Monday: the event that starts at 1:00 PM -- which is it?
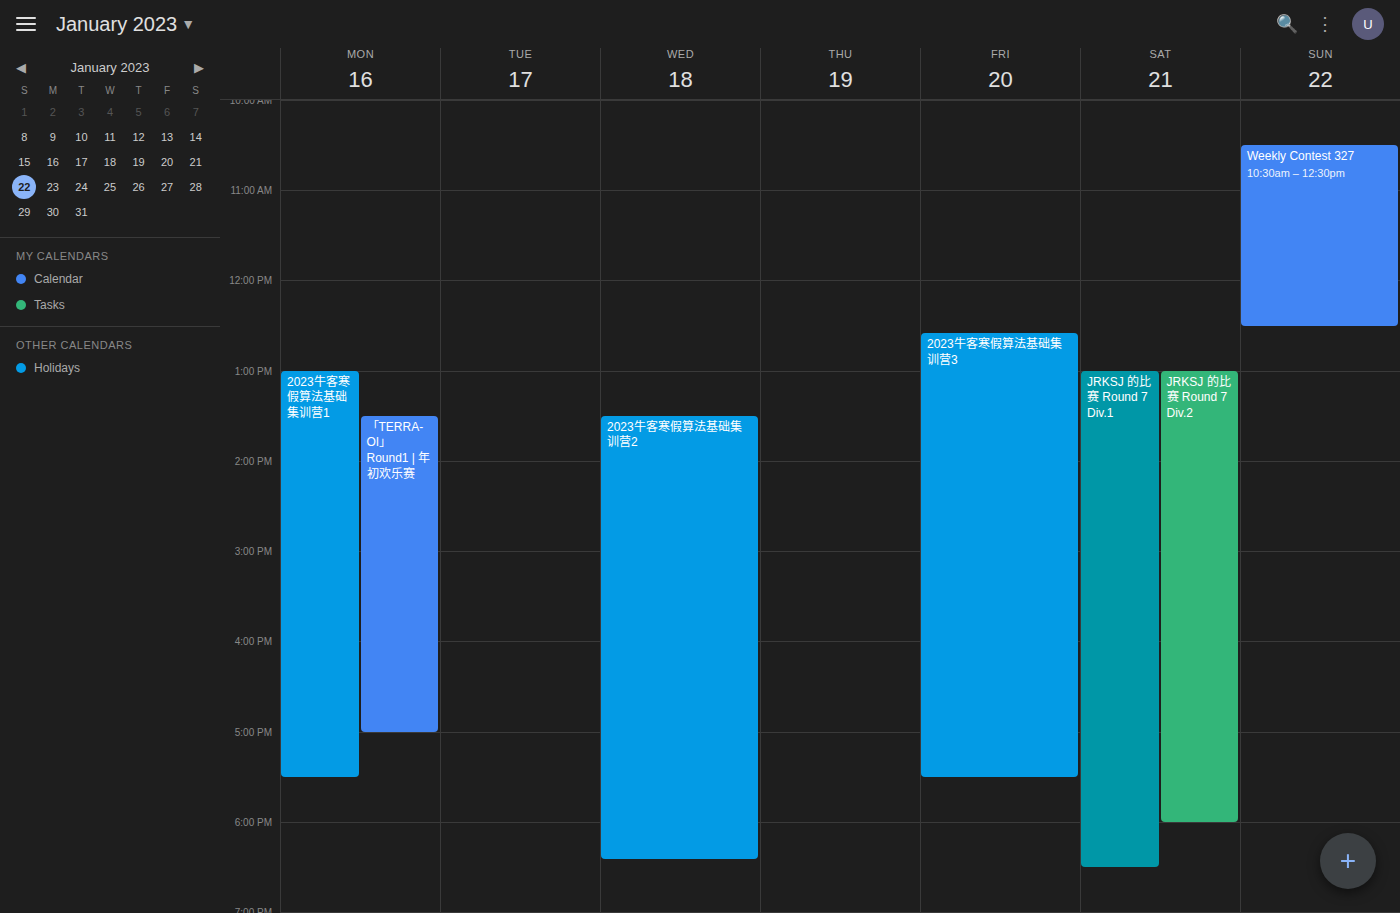
"2023牛客寒假算法基础集训营1"